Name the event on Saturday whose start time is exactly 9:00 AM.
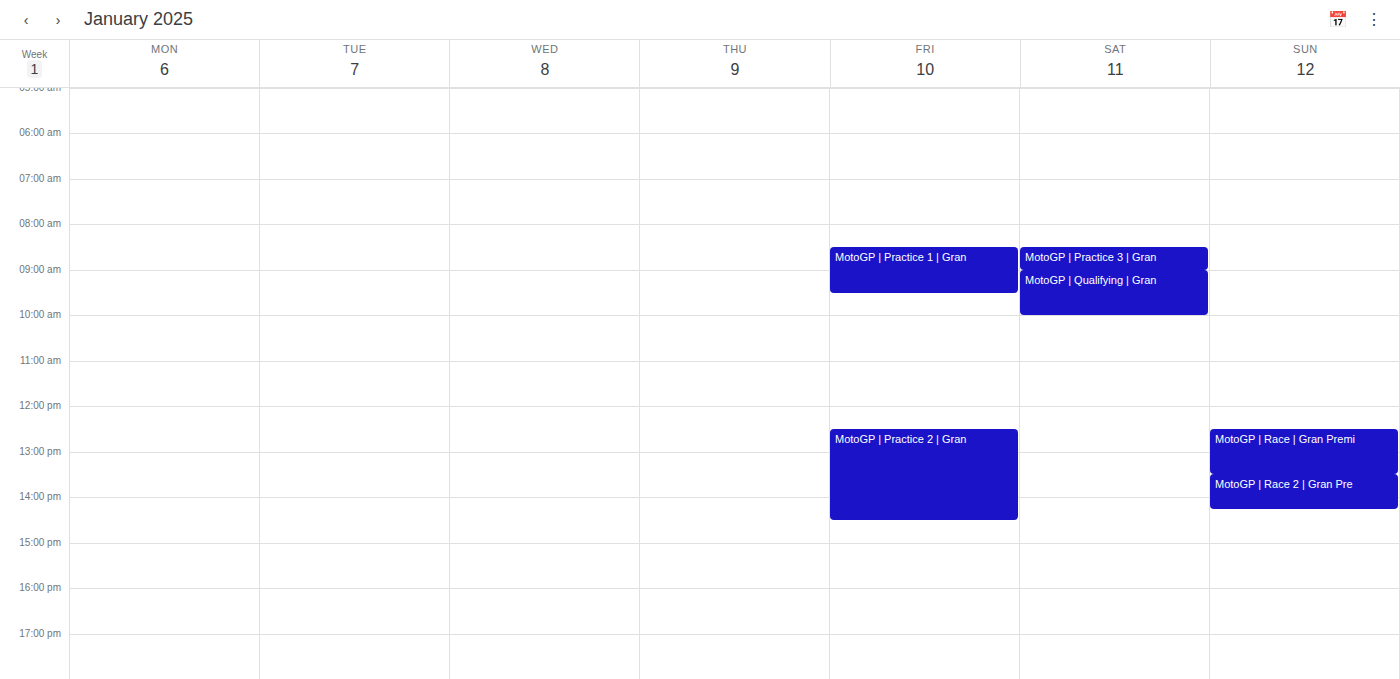
"MotoGP | Qualifying | Gran"